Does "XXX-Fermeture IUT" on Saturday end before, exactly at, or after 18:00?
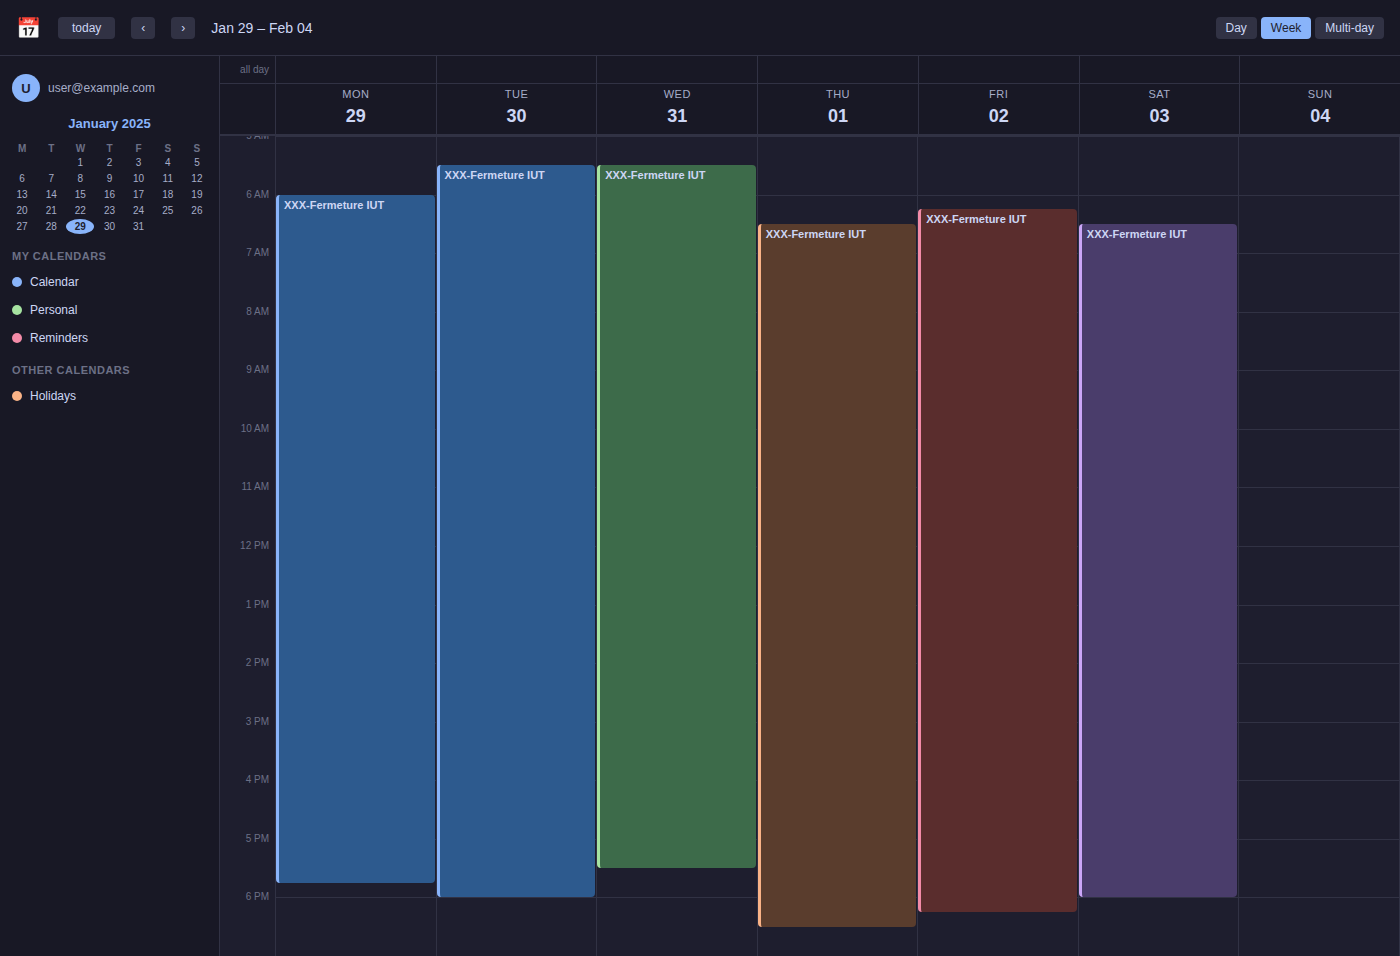
18:00 -- exactly at 18:00, on the 18:00 line.